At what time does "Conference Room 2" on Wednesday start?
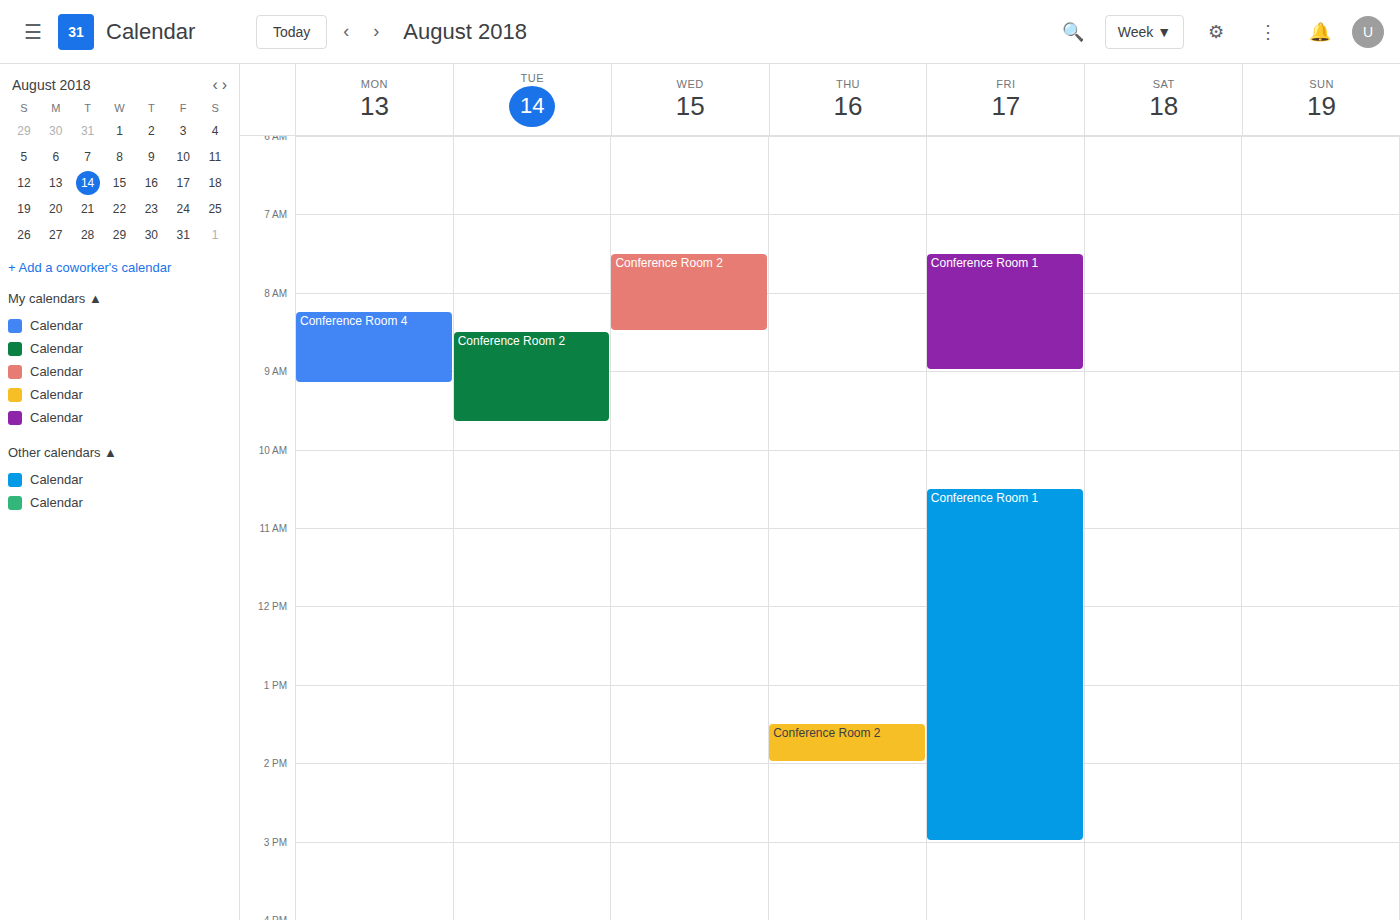
7:30 AM